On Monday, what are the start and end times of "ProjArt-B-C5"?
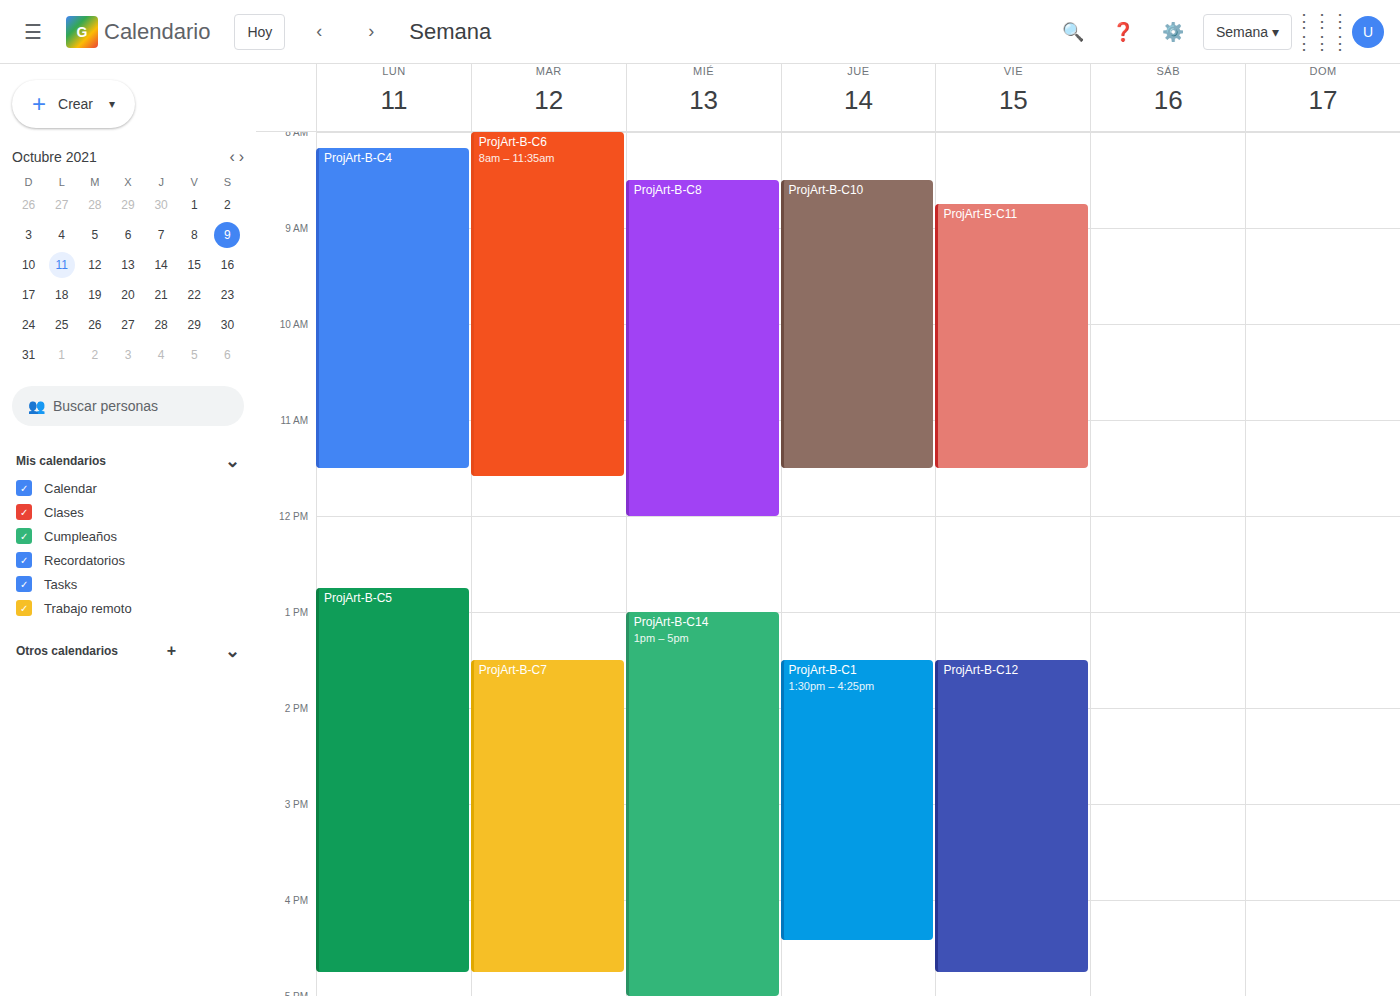
12:45 PM to 4:45 PM